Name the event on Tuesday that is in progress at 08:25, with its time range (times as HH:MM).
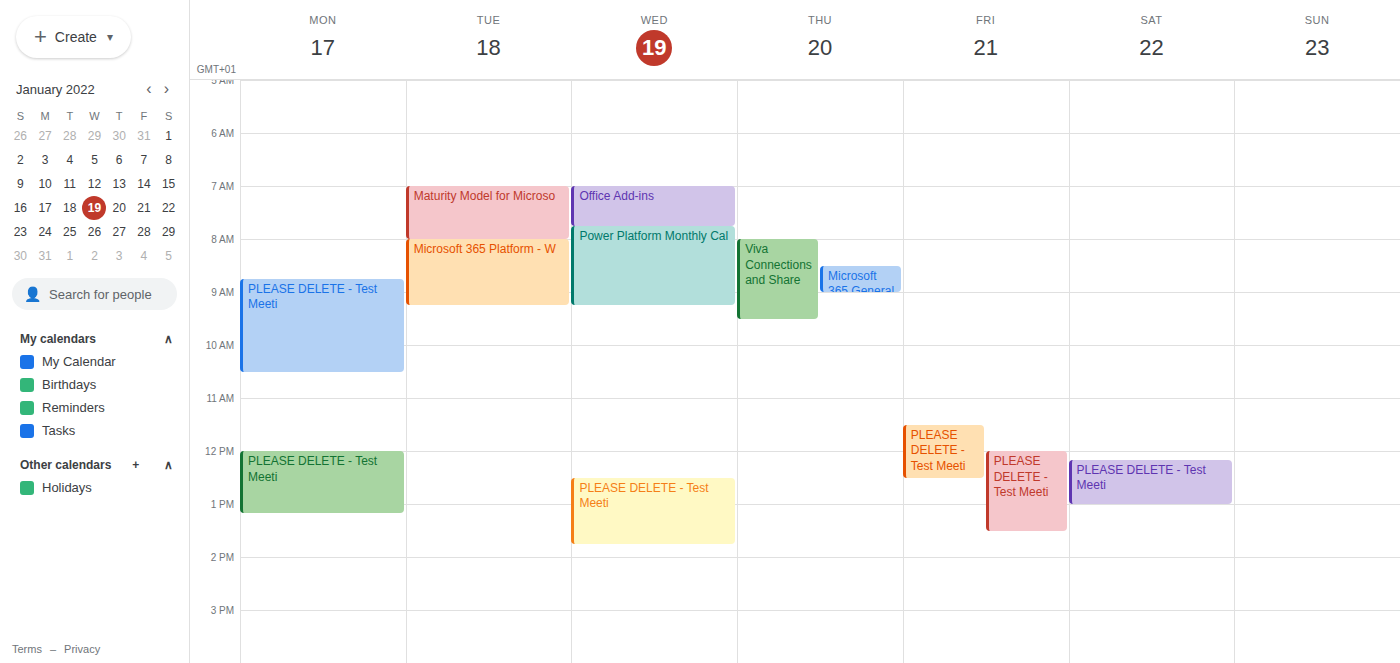
"Microsoft 365 Platform - W", 08:00 to 09:15